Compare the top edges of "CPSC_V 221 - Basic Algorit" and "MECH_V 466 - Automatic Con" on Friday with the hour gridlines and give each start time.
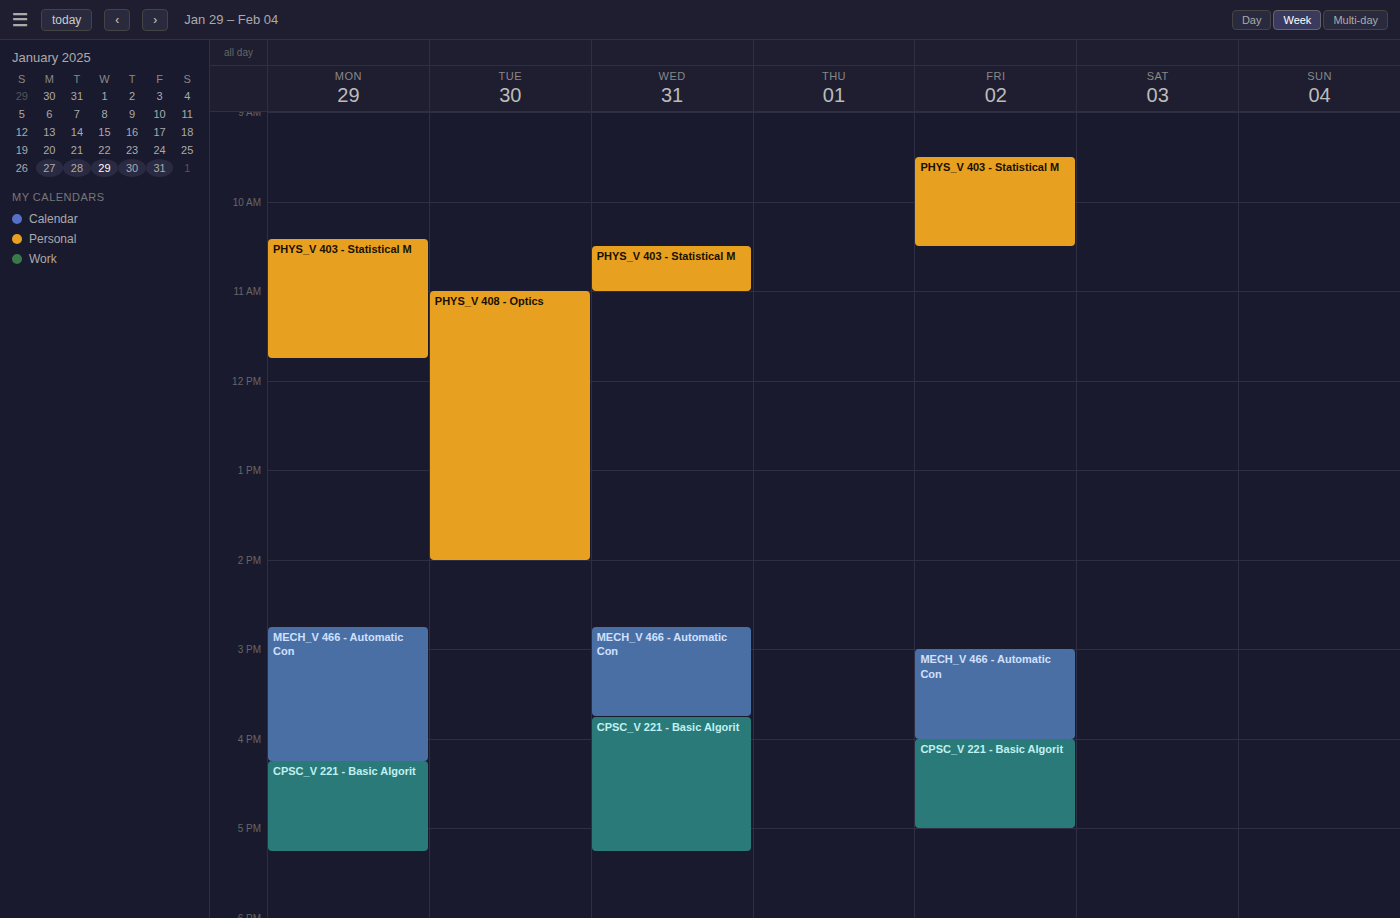
"CPSC_V 221 - Basic Algorit": 4:00 PM, exactly on the 4 PM line. "MECH_V 466 - Automatic Con": 3:00 PM, exactly on the 3 PM line.